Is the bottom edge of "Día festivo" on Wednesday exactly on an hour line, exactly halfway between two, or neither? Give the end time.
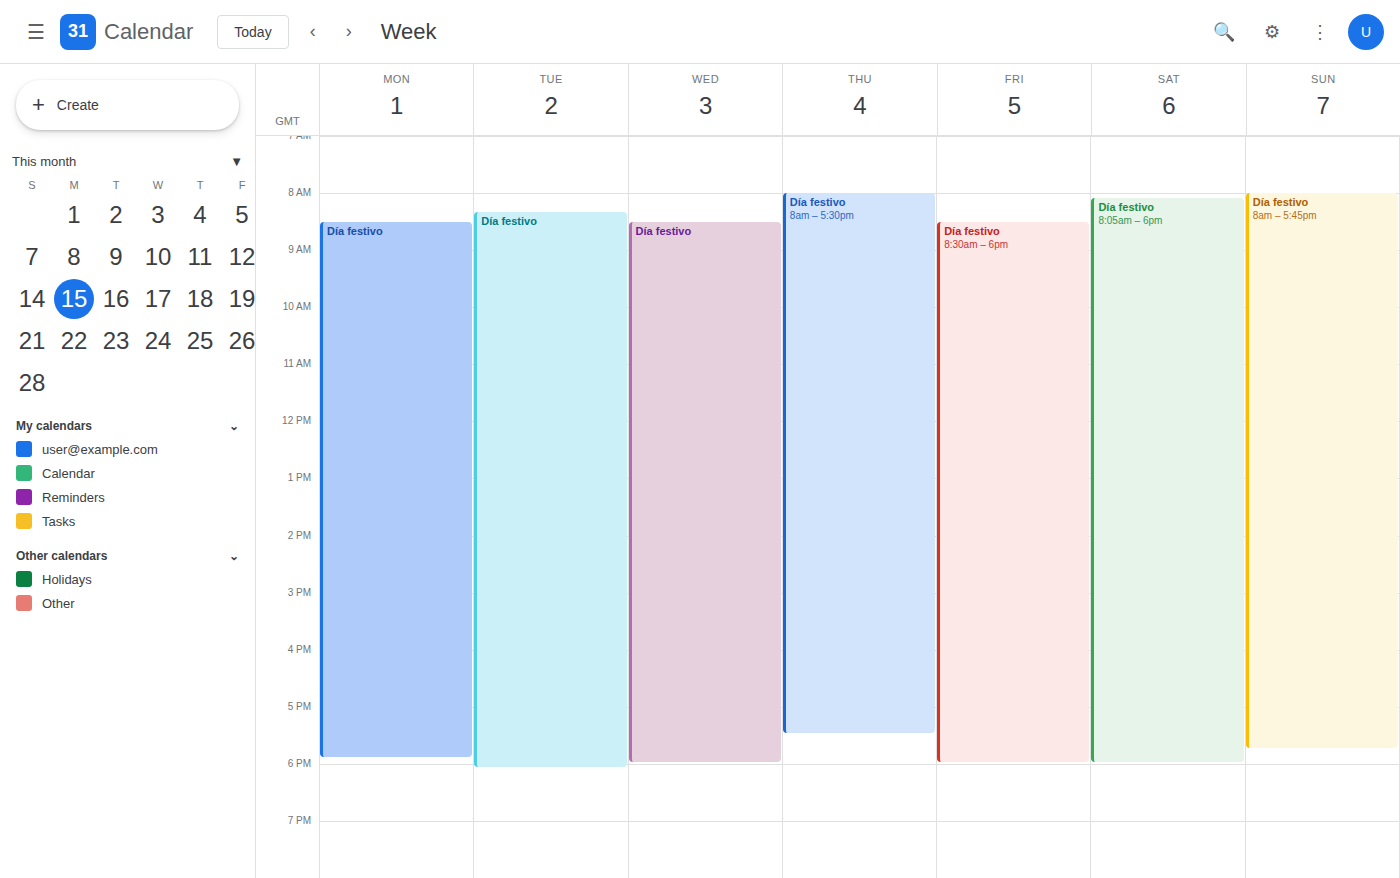
6:00 PM -- exactly on the 6 PM line.